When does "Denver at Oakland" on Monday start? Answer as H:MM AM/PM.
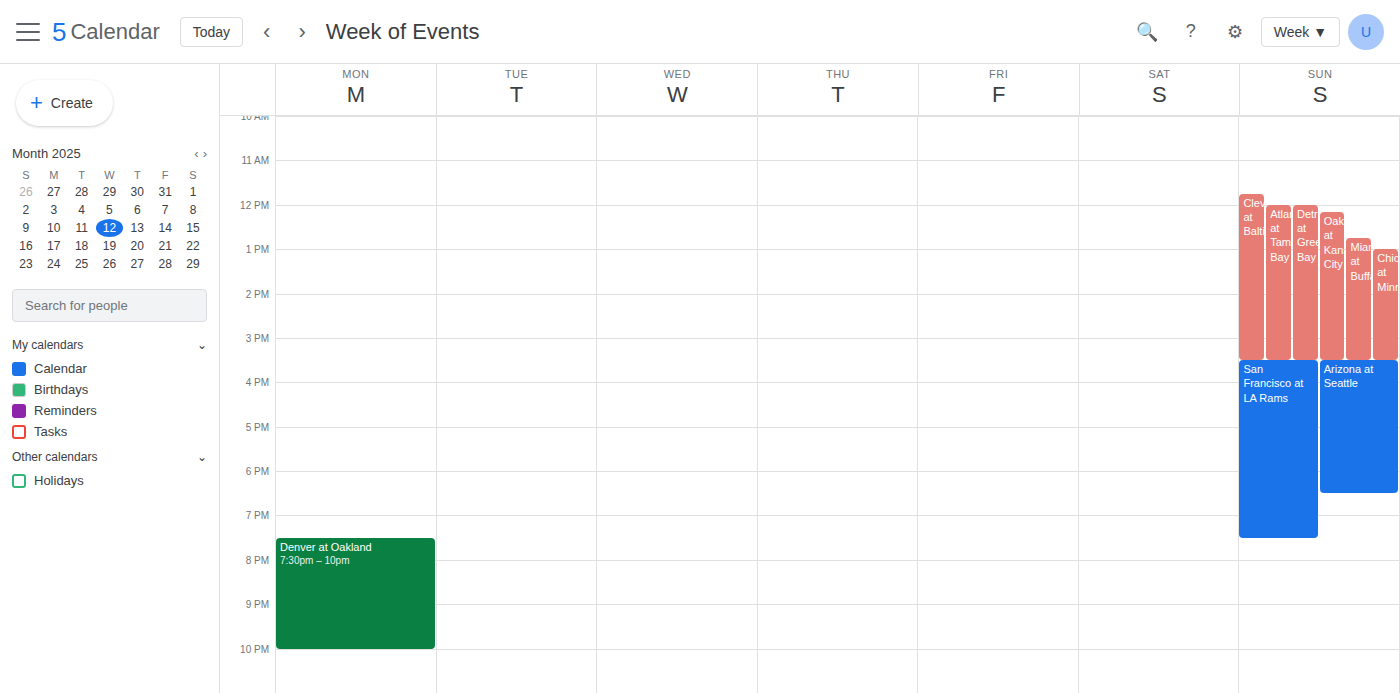
7:30 PM